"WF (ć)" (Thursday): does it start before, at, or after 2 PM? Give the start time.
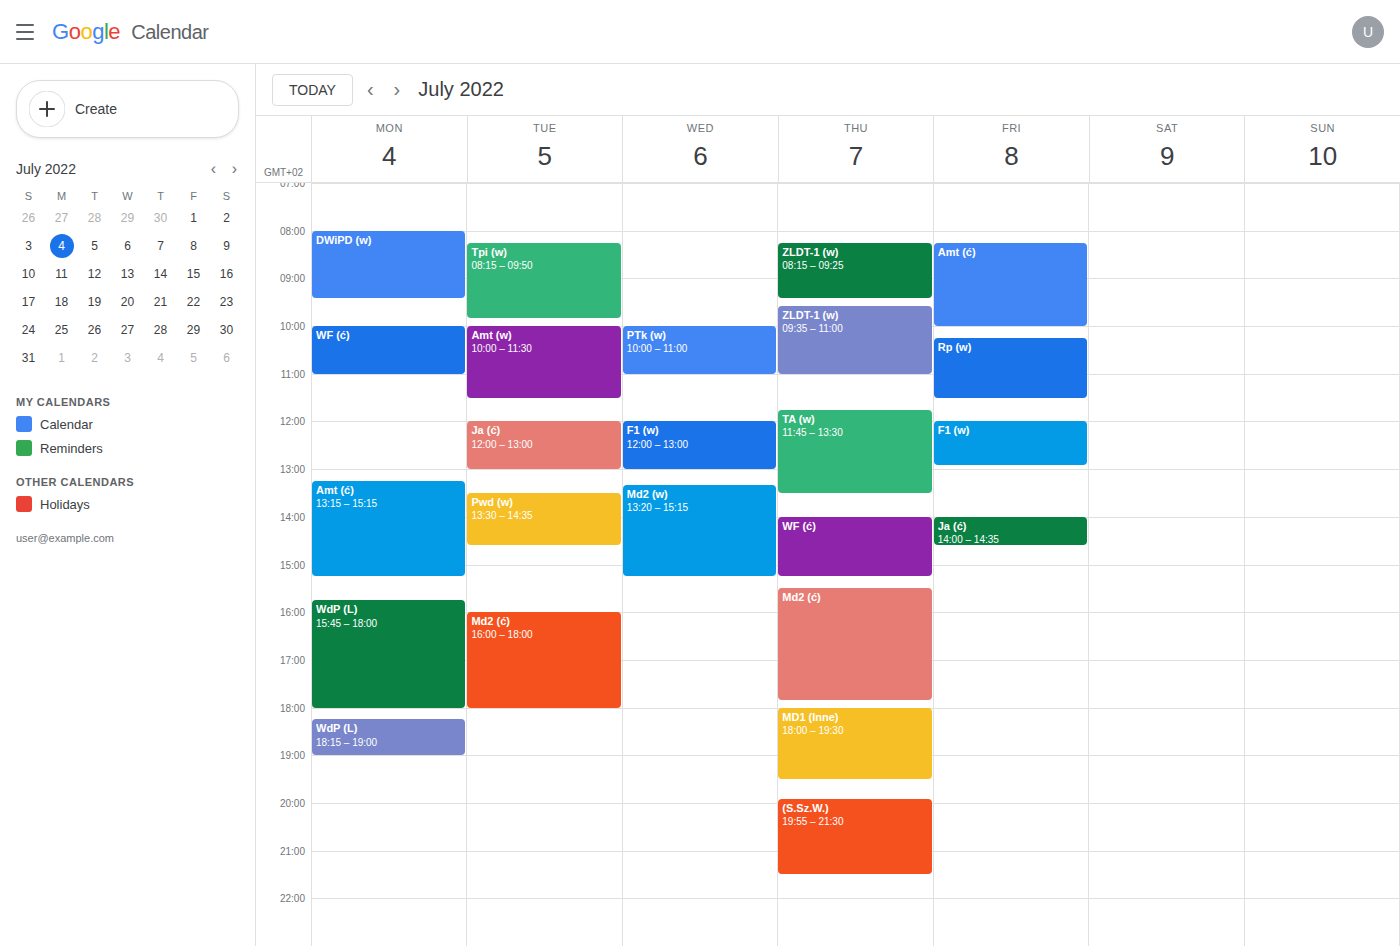
2:00 PM -- exactly at 2 PM, on the 2 PM line.